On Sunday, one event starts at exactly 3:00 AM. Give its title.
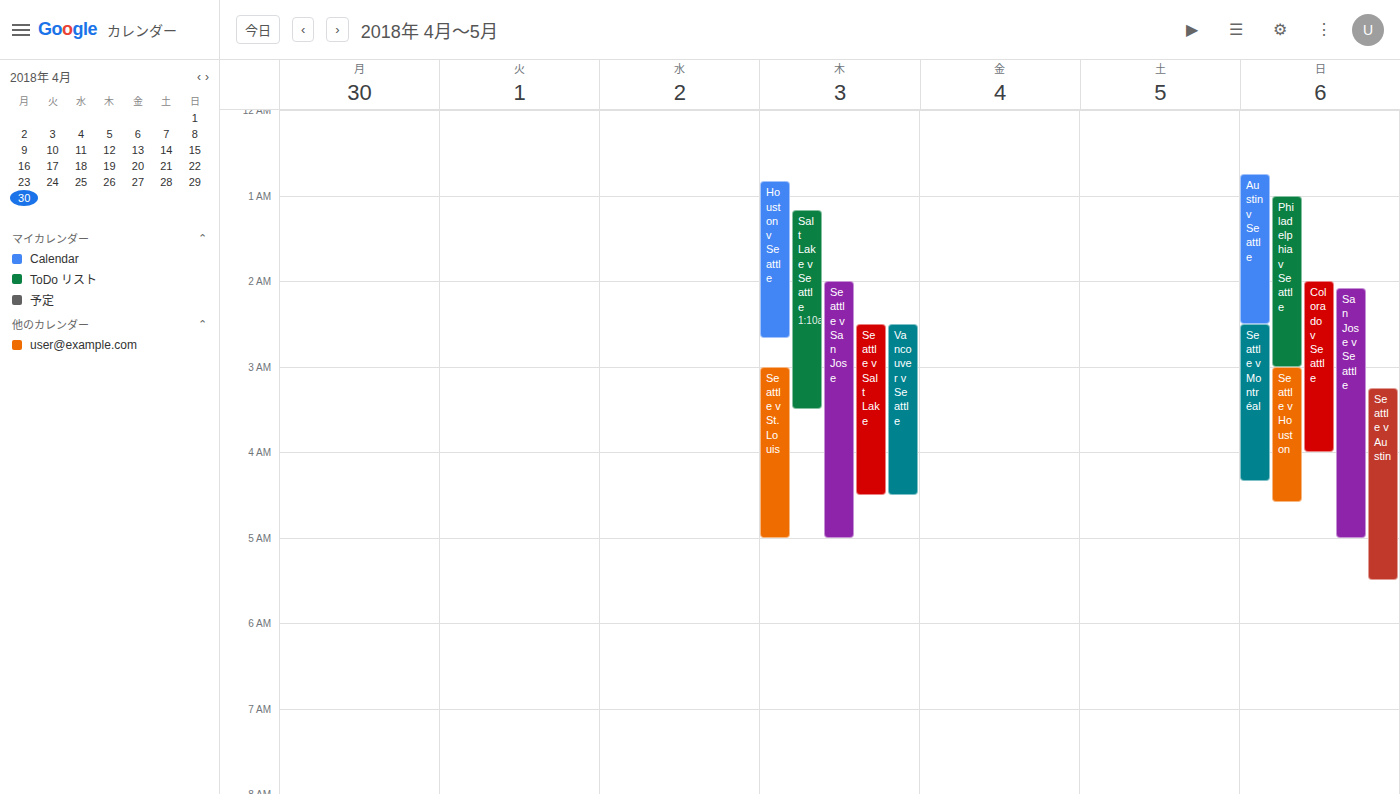
"Seattle v Houston"